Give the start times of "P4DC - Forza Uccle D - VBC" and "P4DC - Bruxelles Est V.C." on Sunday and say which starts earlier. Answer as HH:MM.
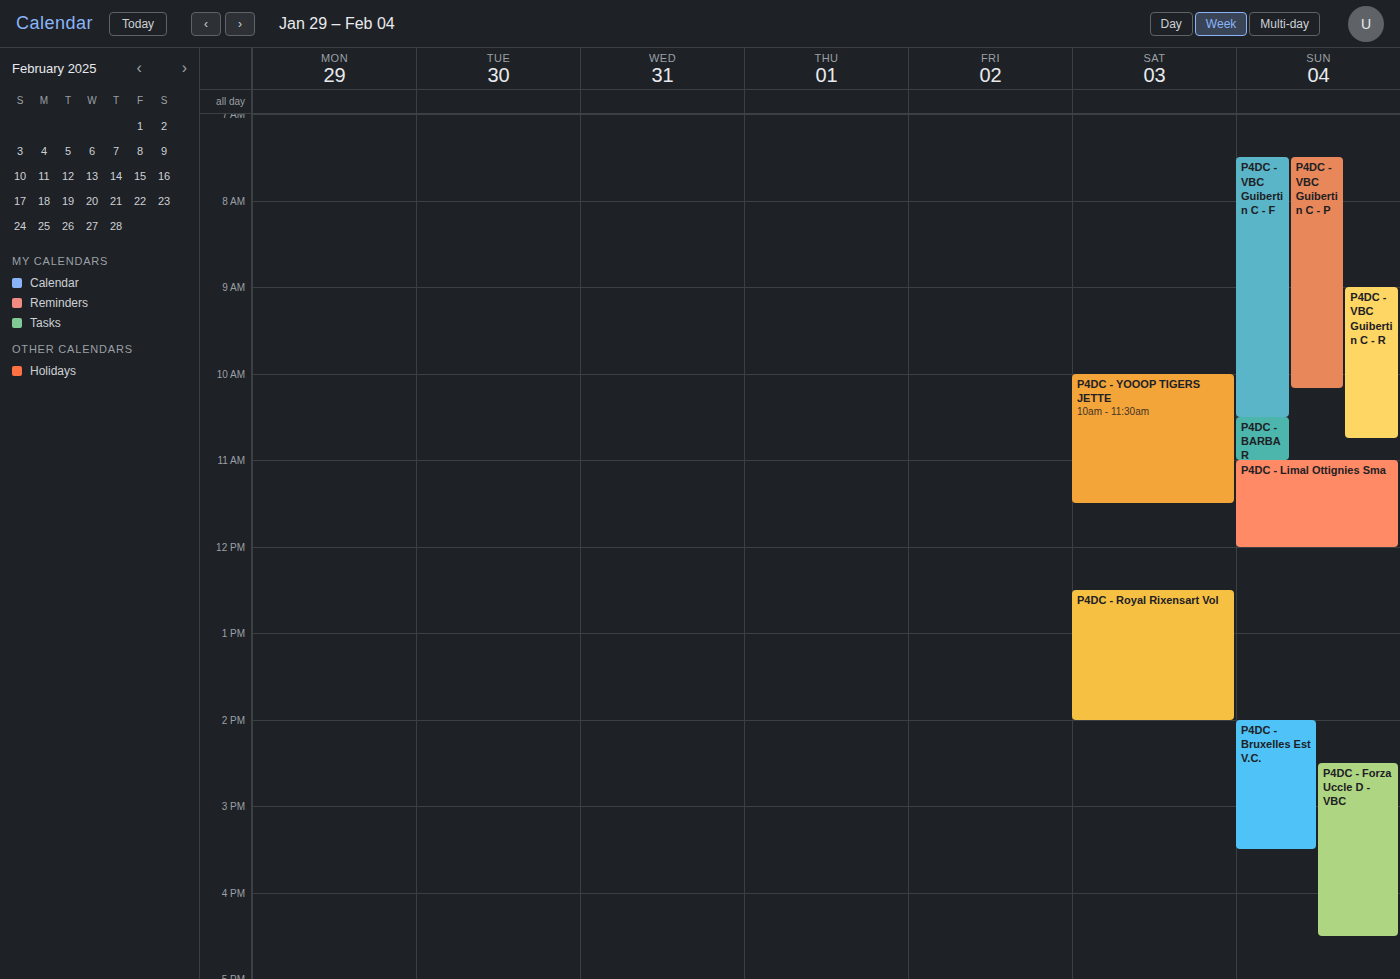
"P4DC - Bruxelles Est V.C." 14:00; "P4DC - Forza Uccle D - VBC" 14:30.